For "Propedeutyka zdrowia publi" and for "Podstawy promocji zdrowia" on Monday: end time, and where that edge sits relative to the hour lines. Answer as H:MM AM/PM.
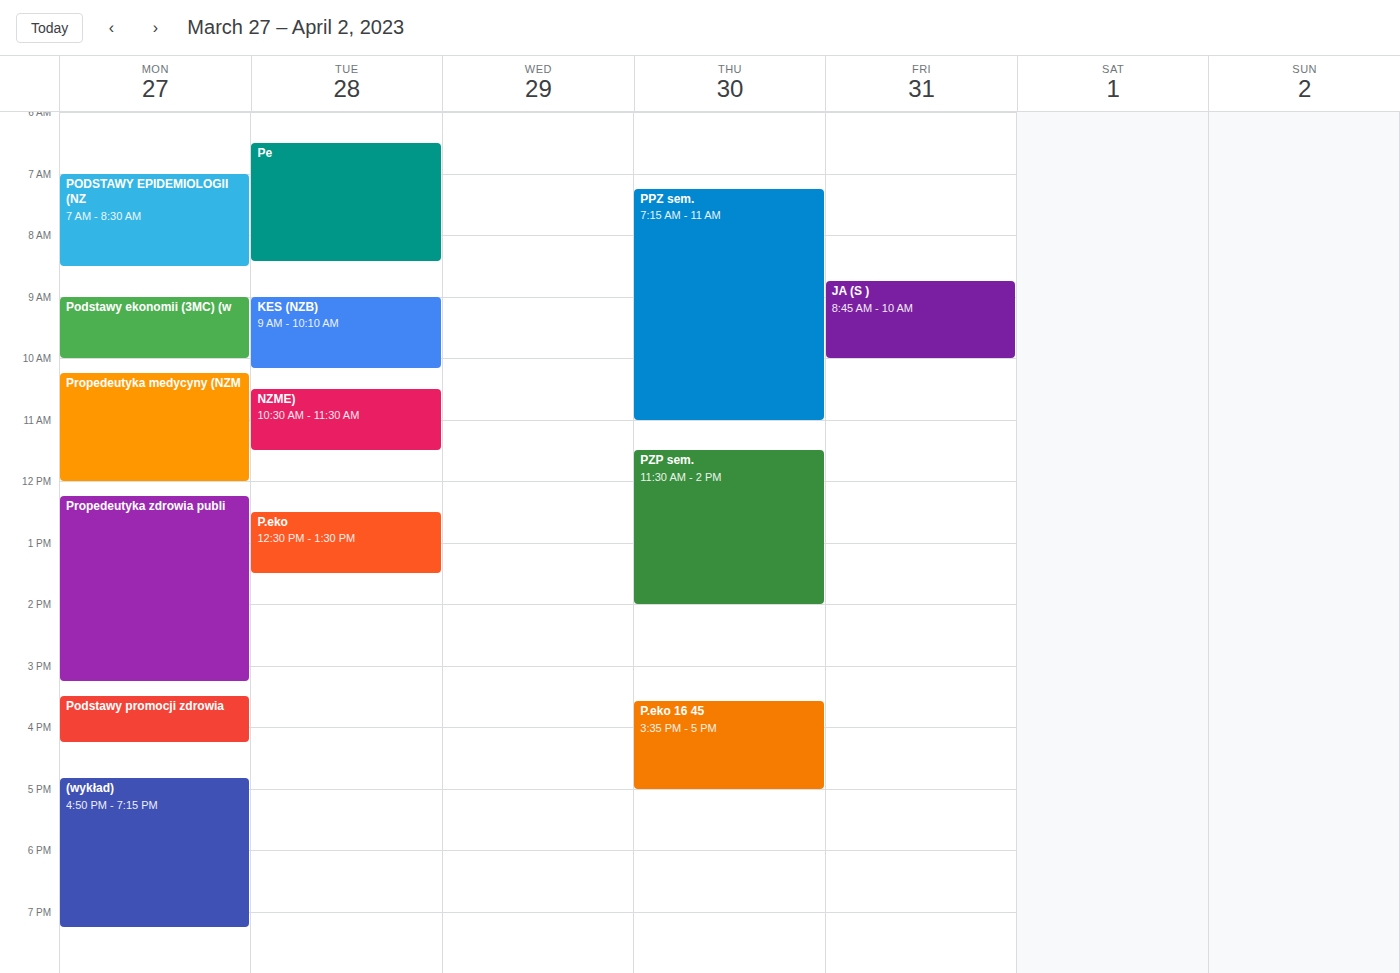
"Propedeutyka zdrowia publi": 3:15 PM, neither: a quarter of the way from the 3 PM line to the 4 PM line. "Podstawy promocji zdrowia": 4:15 PM, neither: a quarter of the way from the 4 PM line to the 5 PM line.